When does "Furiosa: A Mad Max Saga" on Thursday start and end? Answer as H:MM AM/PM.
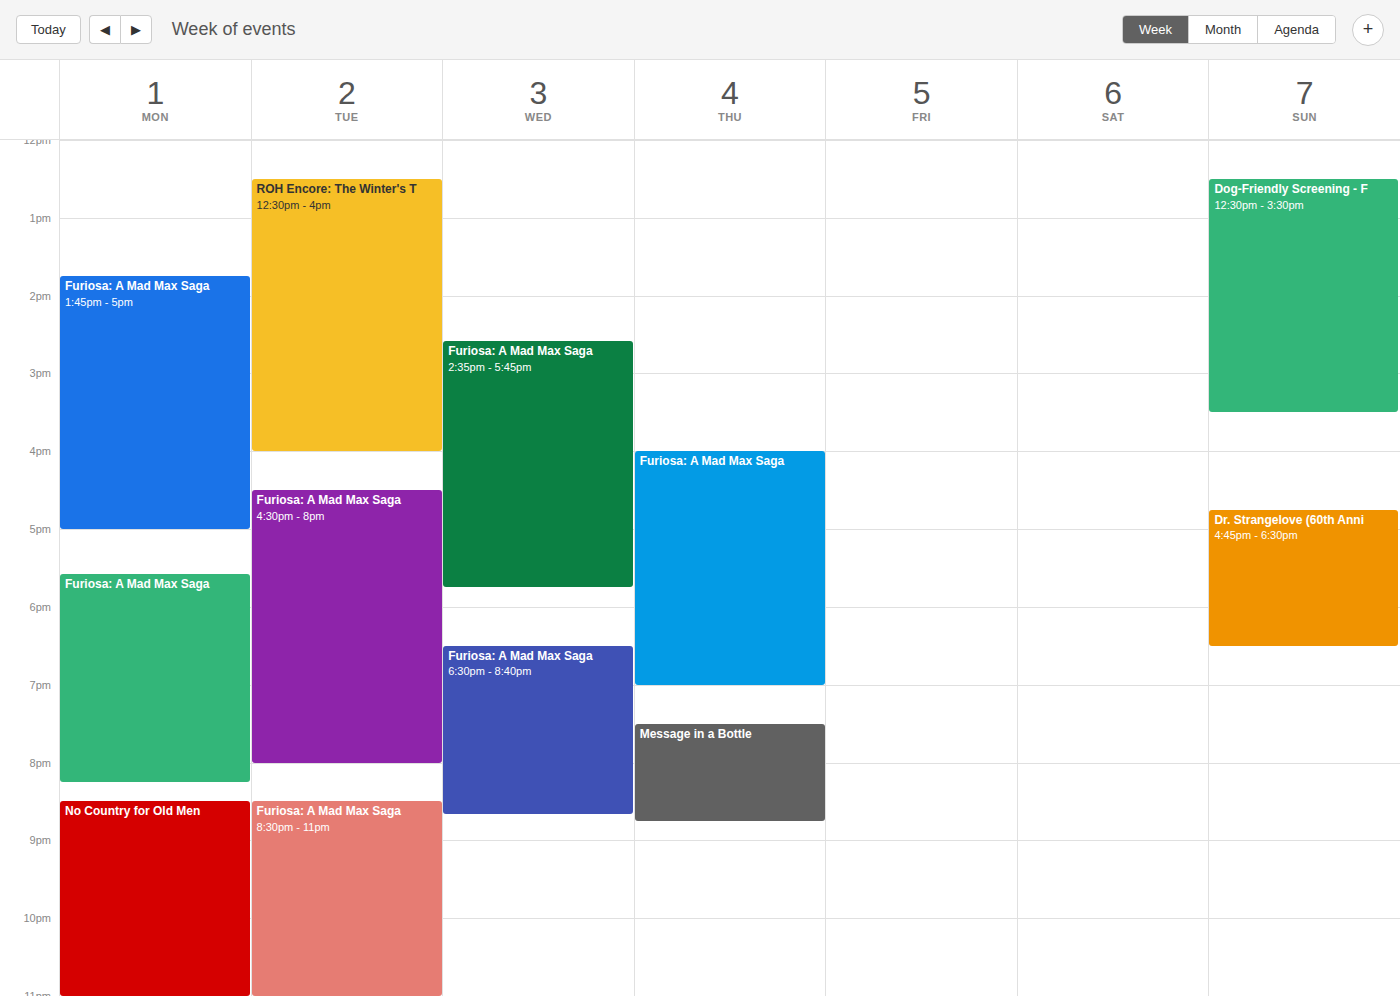
4:00 PM to 7:00 PM